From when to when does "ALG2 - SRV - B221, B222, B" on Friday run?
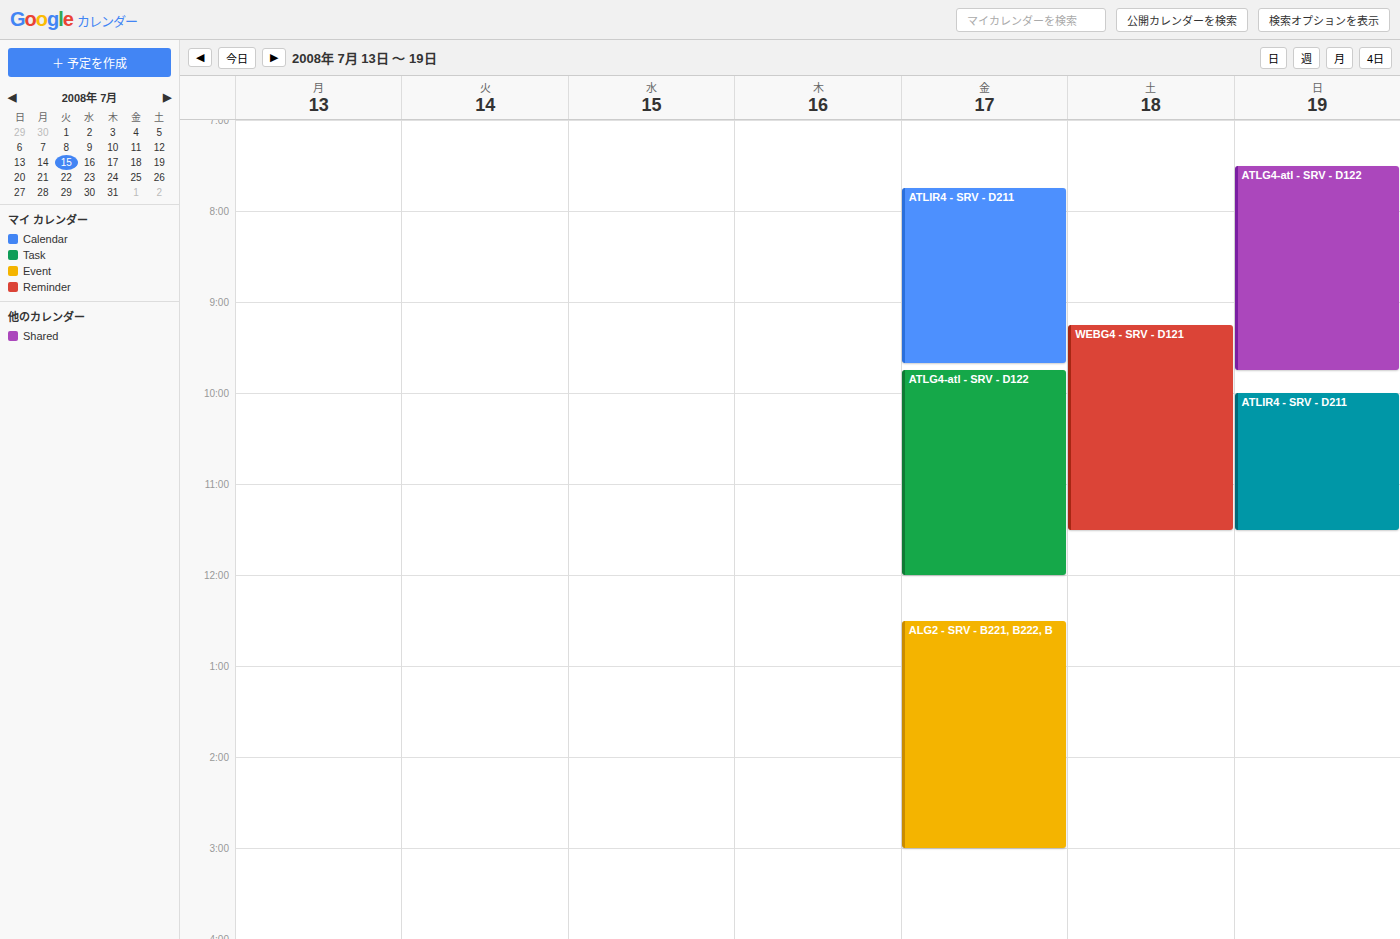
12:30 PM to 3:00 PM